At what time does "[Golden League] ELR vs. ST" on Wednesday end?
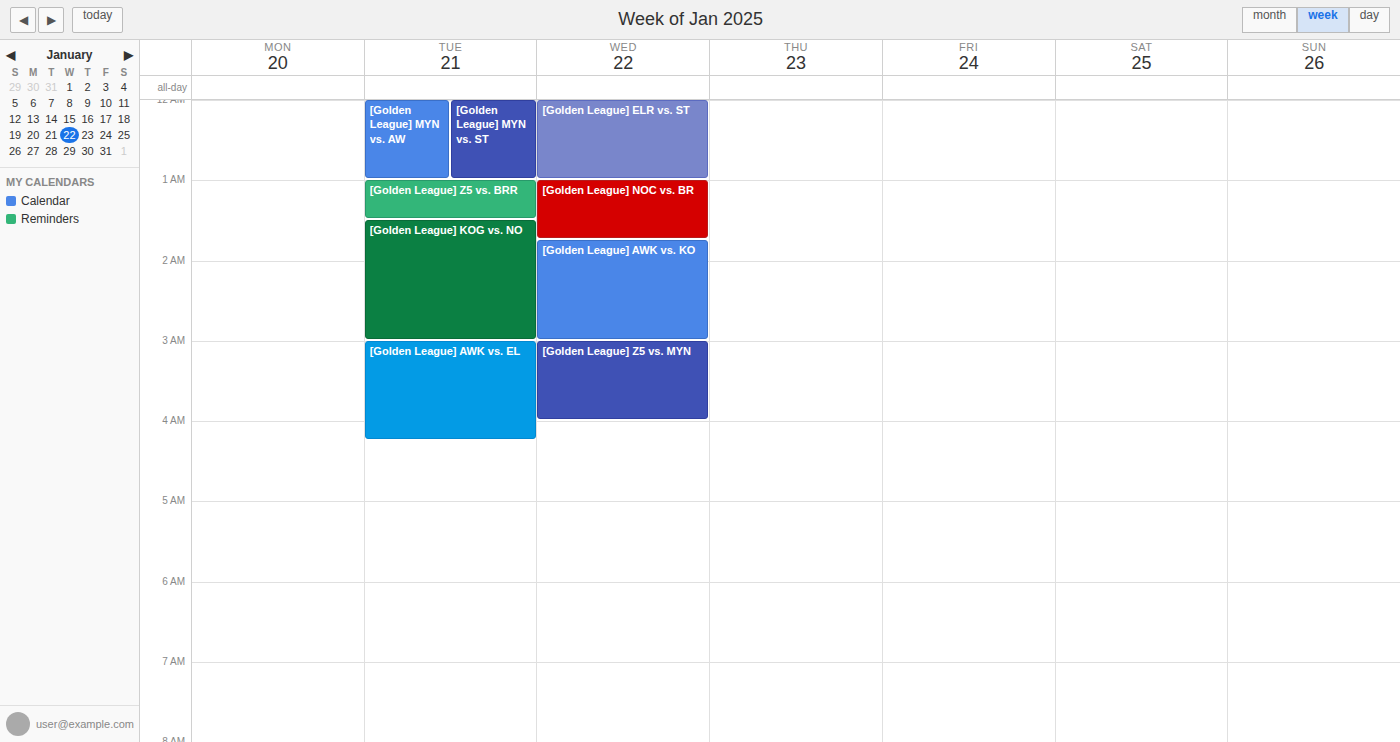
1:00 AM